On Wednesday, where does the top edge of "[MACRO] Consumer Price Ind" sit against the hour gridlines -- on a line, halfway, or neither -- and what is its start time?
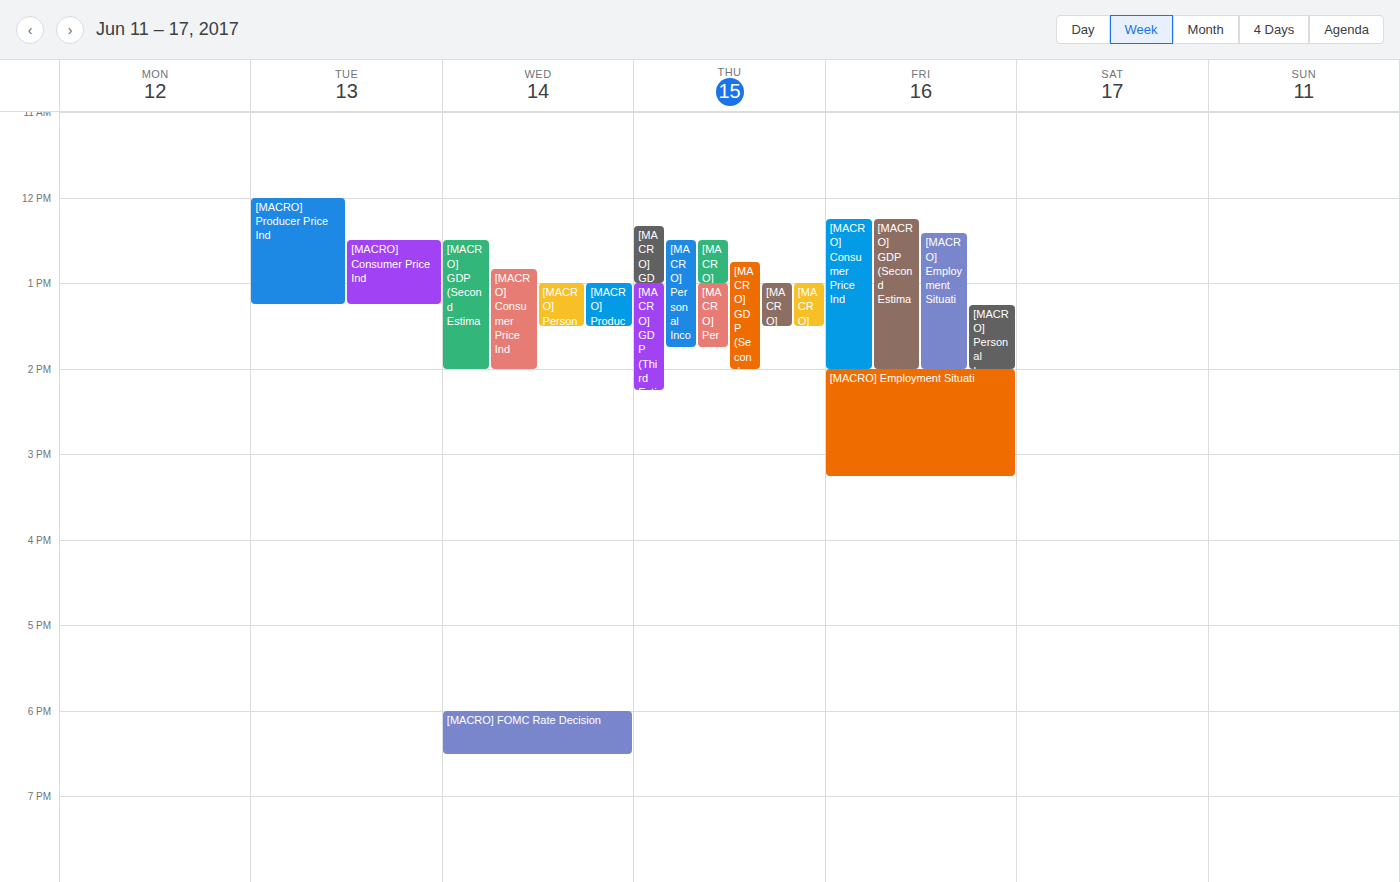
12:50 PM -- neither: 50 minutes below the 12 PM line and 10 minutes above the 1 PM line.